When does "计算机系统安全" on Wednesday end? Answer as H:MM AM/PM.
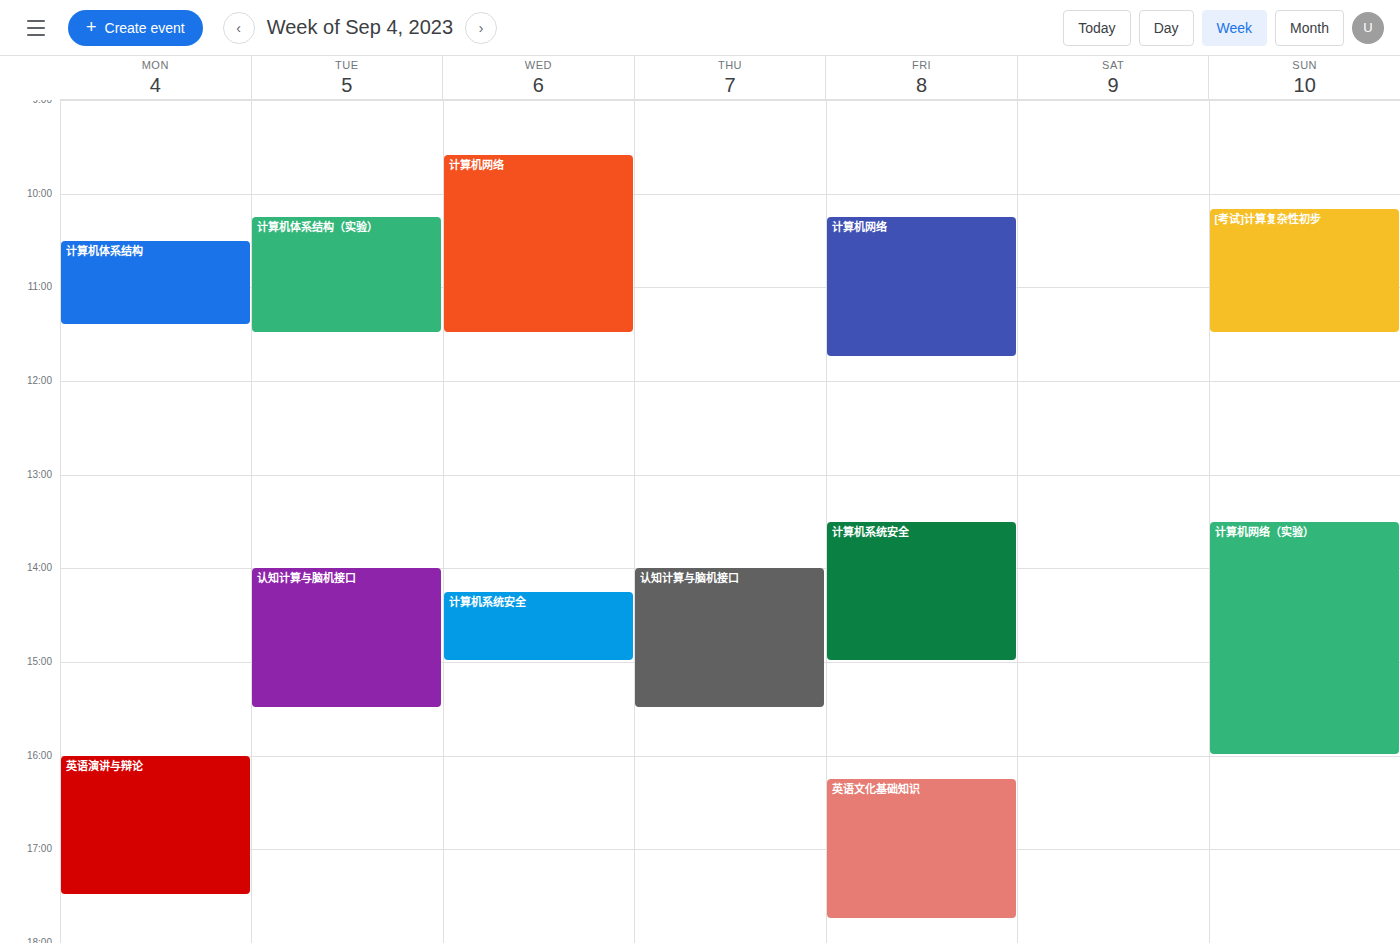
3:00 PM